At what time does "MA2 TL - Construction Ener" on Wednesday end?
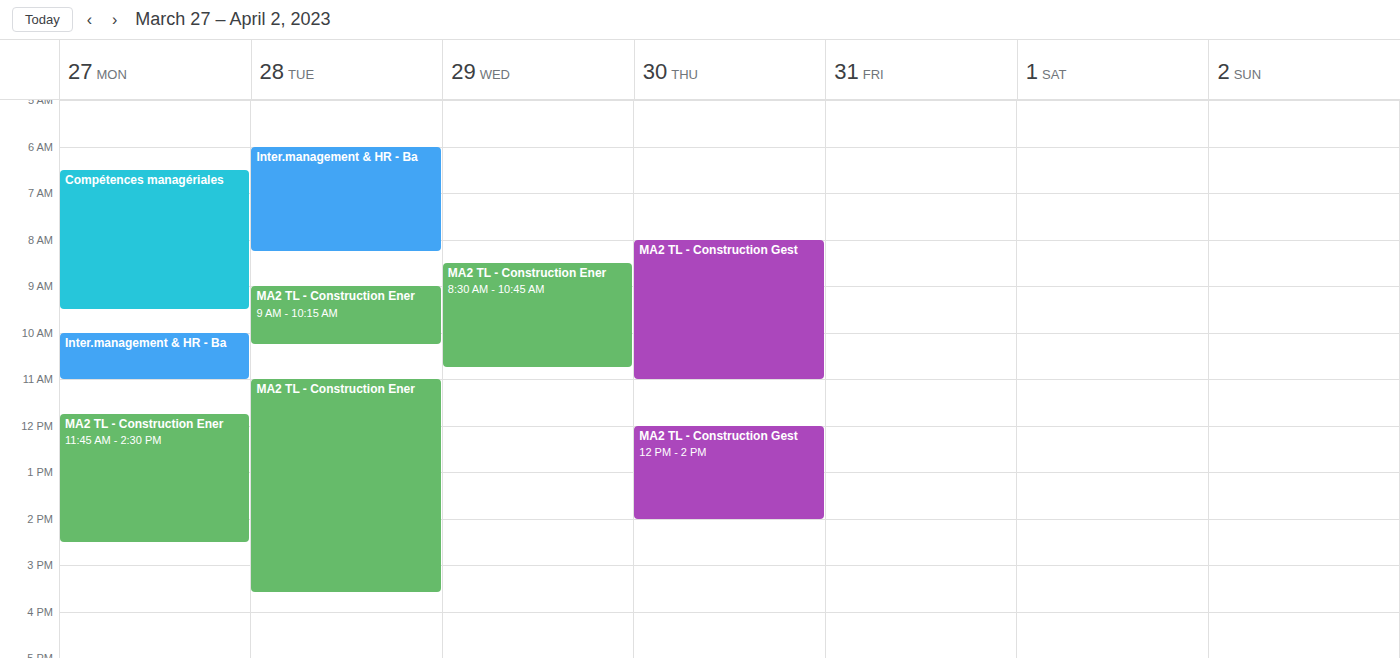
10:45 AM